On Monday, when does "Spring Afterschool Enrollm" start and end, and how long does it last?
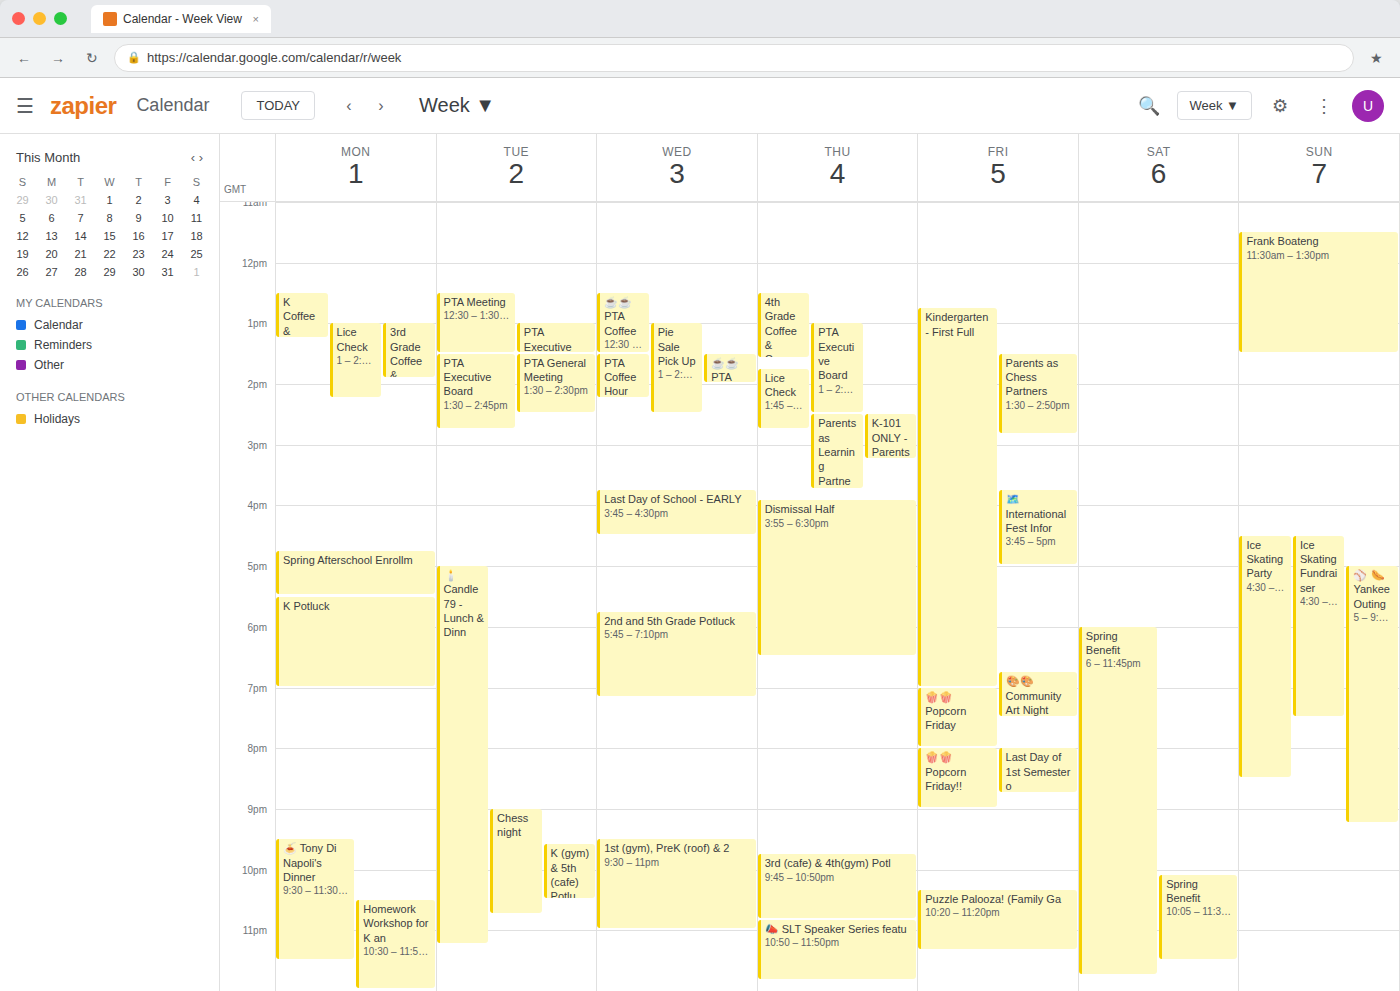
4:45 PM to 5:30 PM, 45 minutes